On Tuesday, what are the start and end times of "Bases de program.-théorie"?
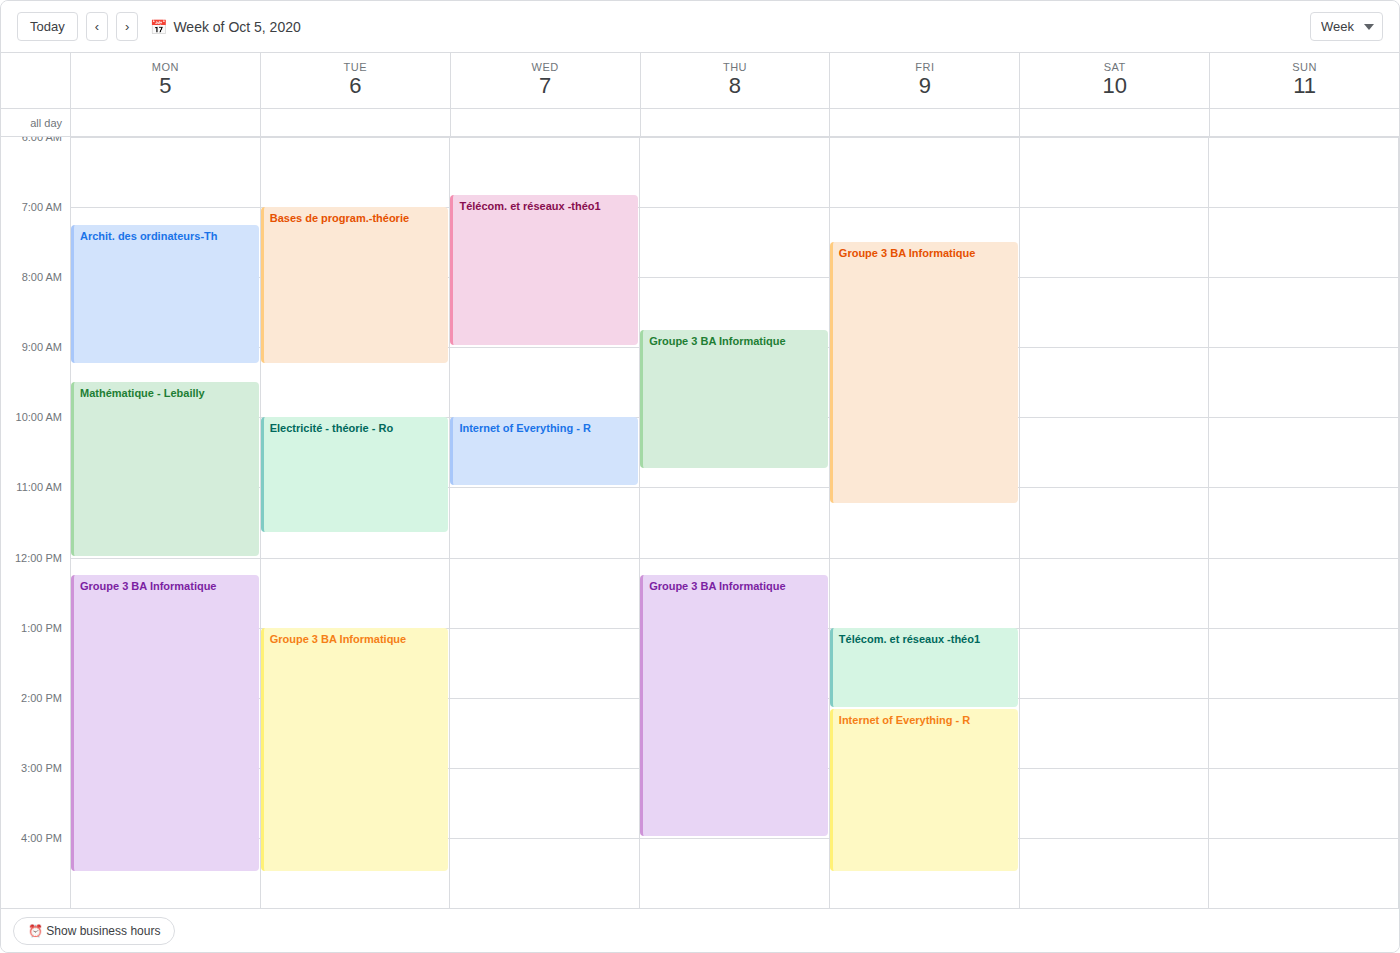
7:00 AM to 9:15 AM